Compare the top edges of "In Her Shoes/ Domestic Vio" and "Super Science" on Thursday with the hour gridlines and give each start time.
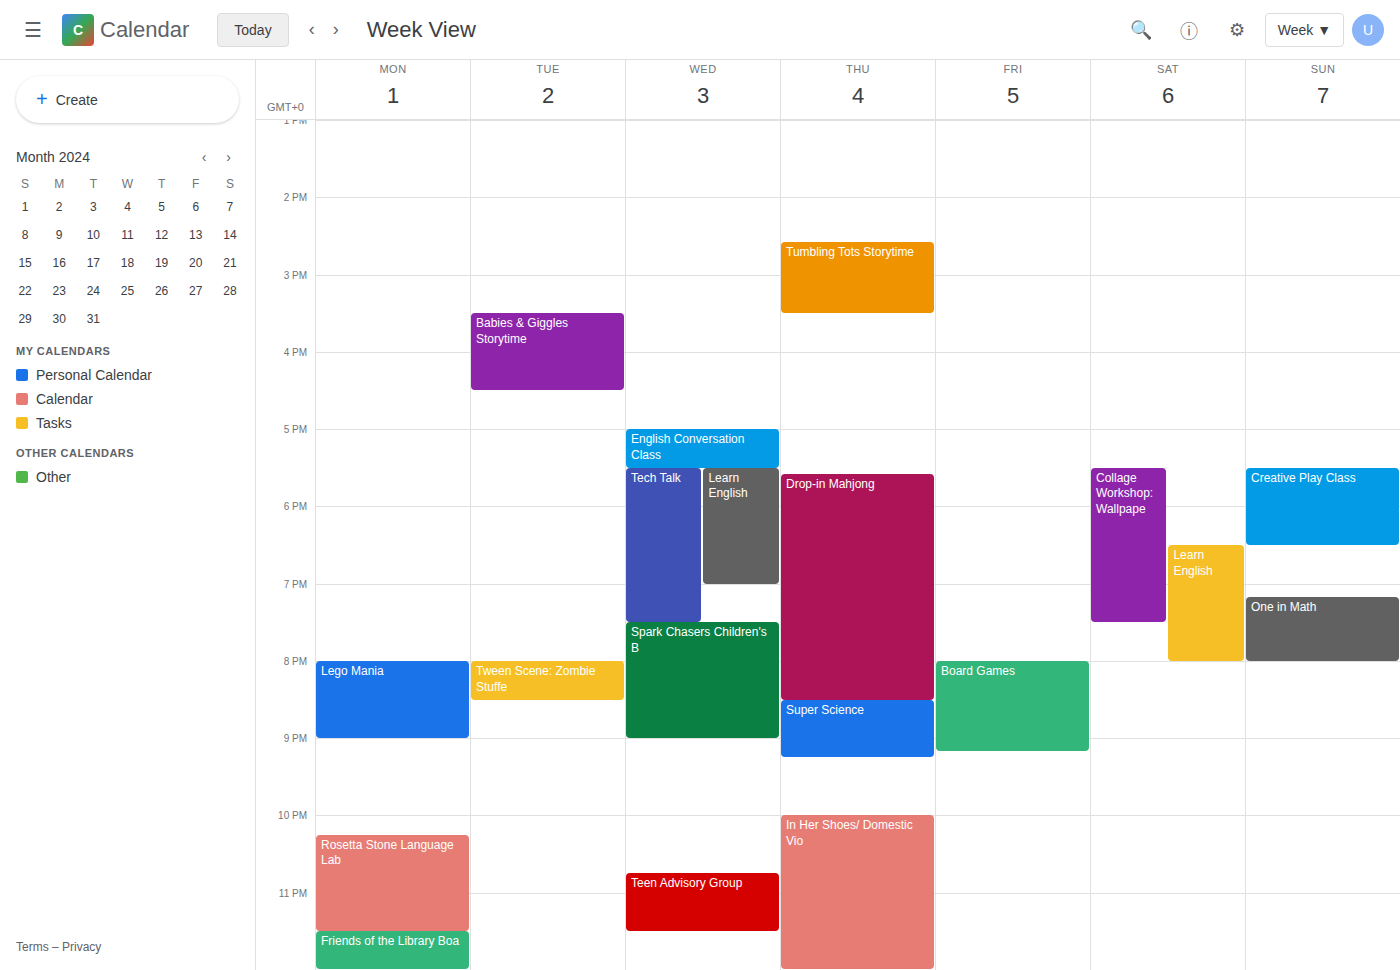
"In Her Shoes/ Domestic Vio": 10:00 PM, exactly on the 10 PM line. "Super Science": 8:30 PM, halfway between the 8 PM and 9 PM lines.